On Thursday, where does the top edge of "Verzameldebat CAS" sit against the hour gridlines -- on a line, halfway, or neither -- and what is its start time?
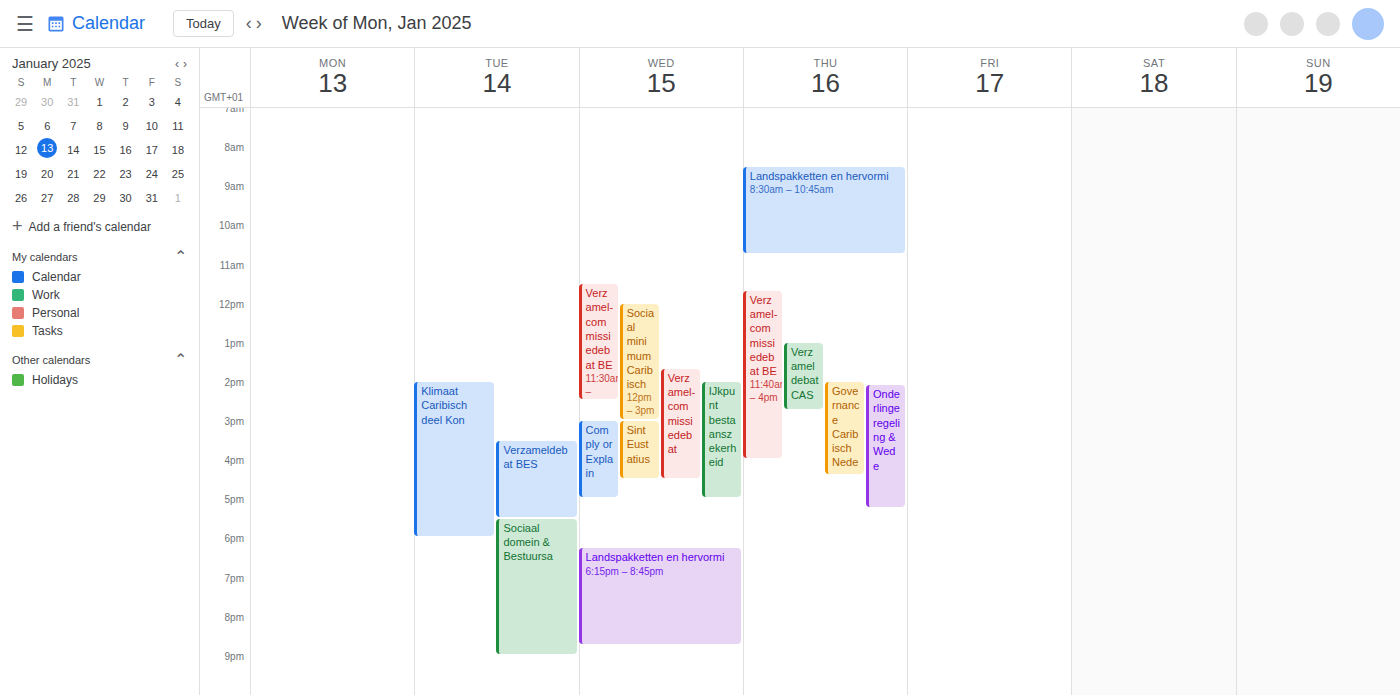
1:00 PM -- exactly on the 1 PM line.